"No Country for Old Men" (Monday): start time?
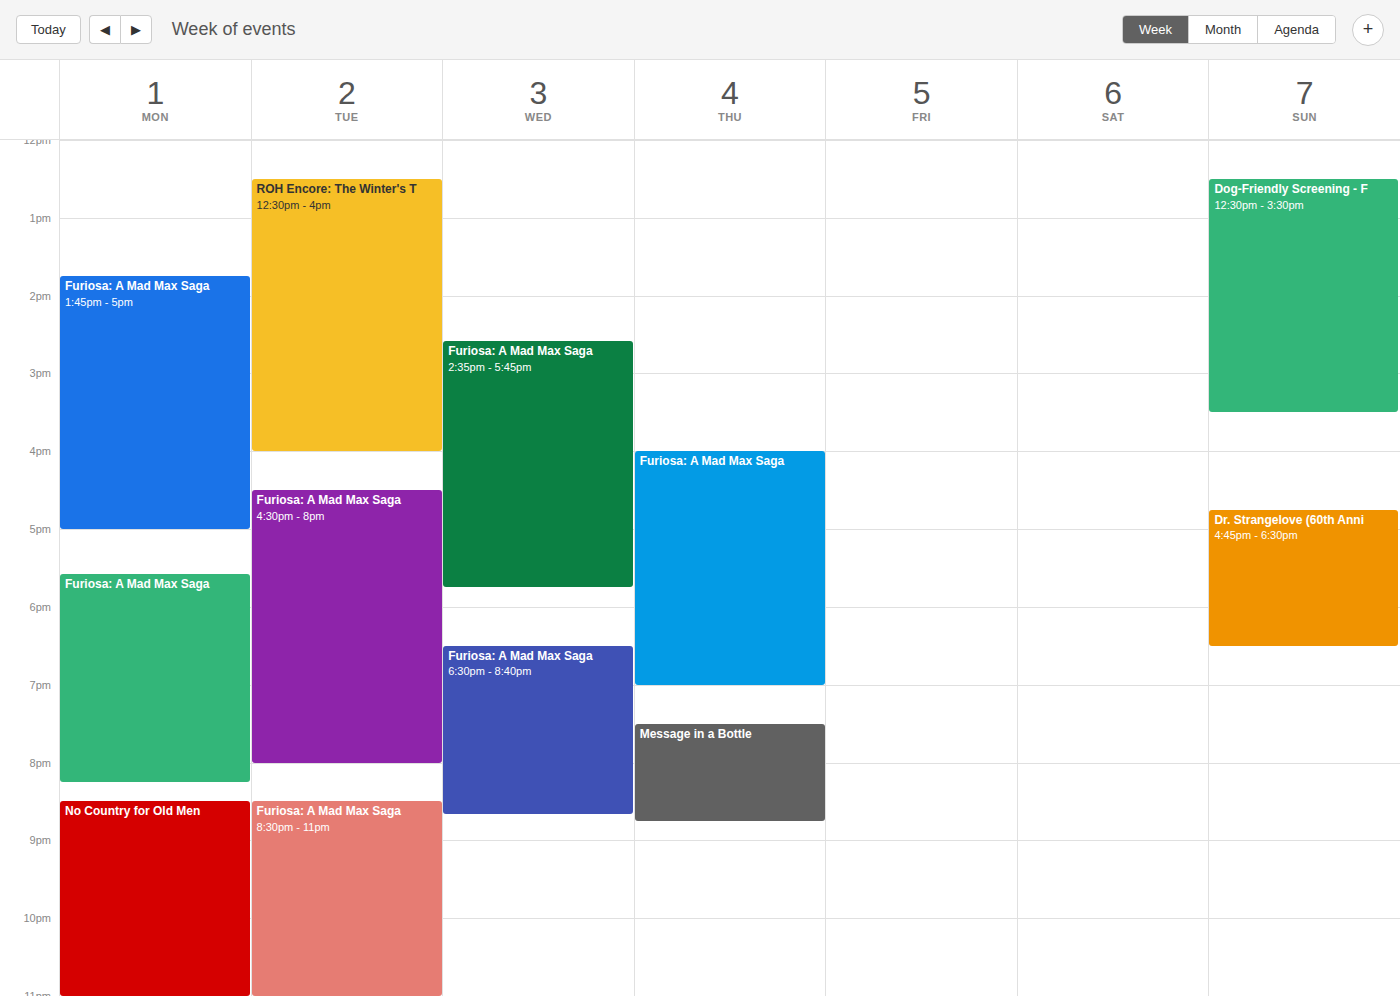
8:30 PM